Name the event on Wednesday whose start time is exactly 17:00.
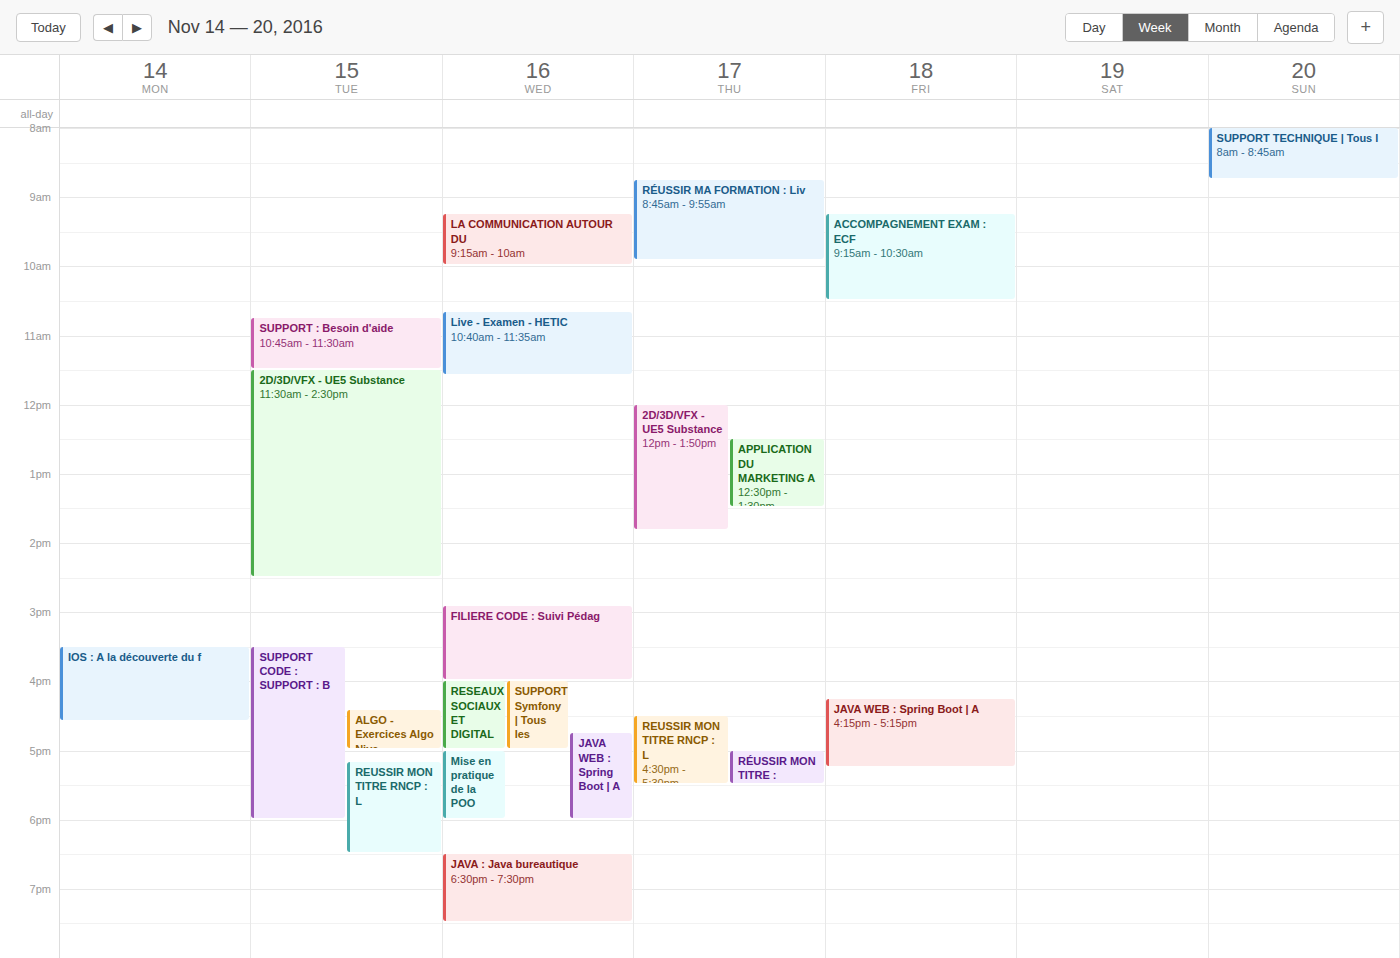
"Mise en pratique de la POO"